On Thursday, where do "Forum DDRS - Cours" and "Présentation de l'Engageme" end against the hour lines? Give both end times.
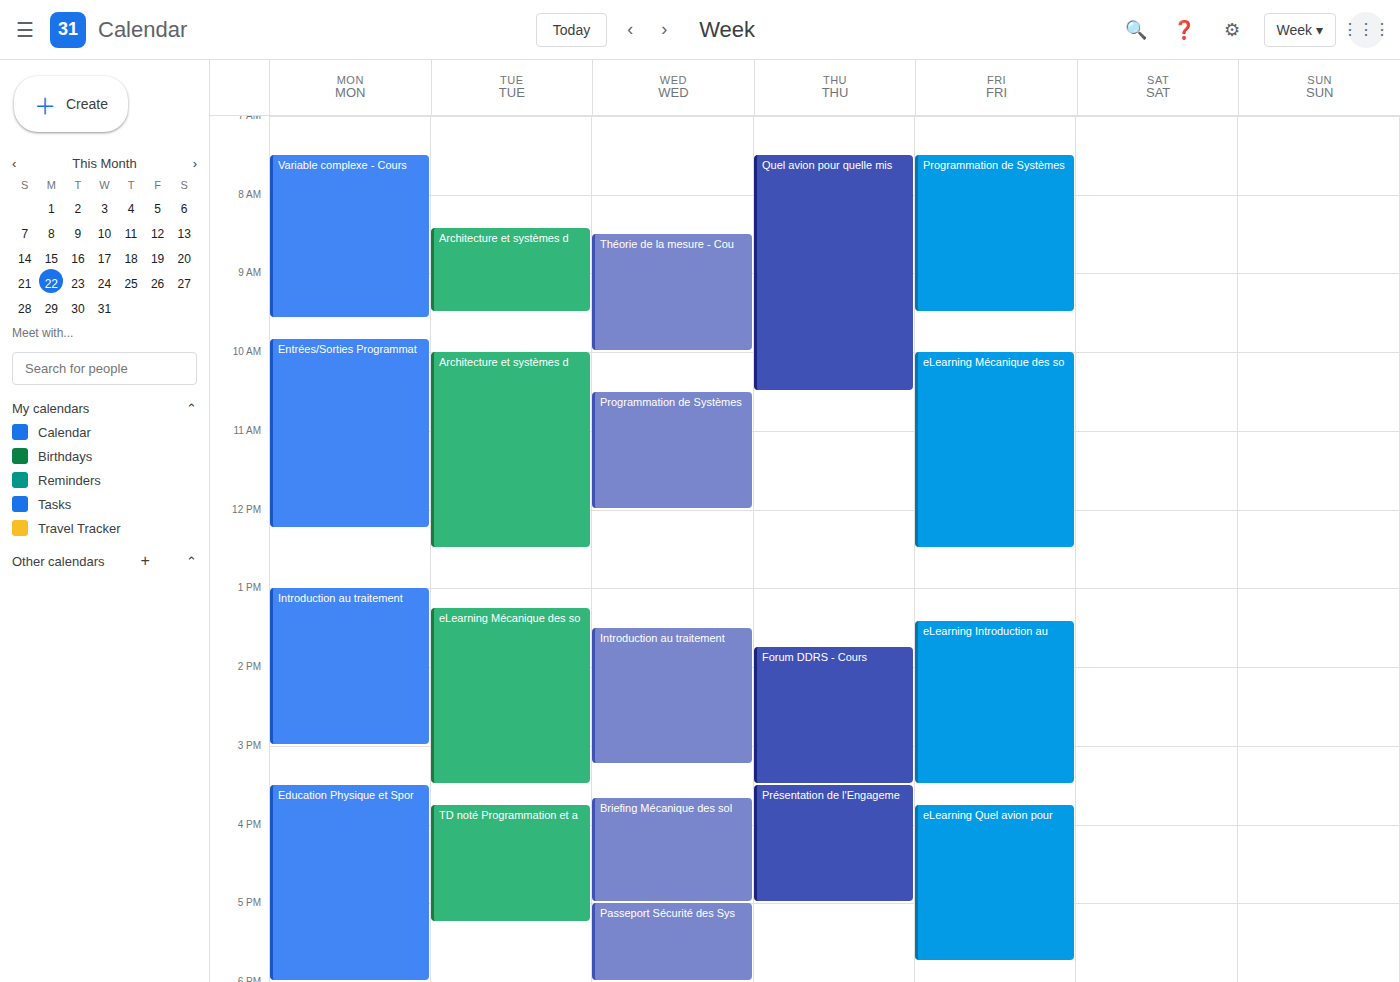
"Forum DDRS - Cours": 3:30 PM, halfway between the 3 PM and 4 PM lines. "Présentation de l'Engageme": 5:00 PM, exactly on the 5 PM line.